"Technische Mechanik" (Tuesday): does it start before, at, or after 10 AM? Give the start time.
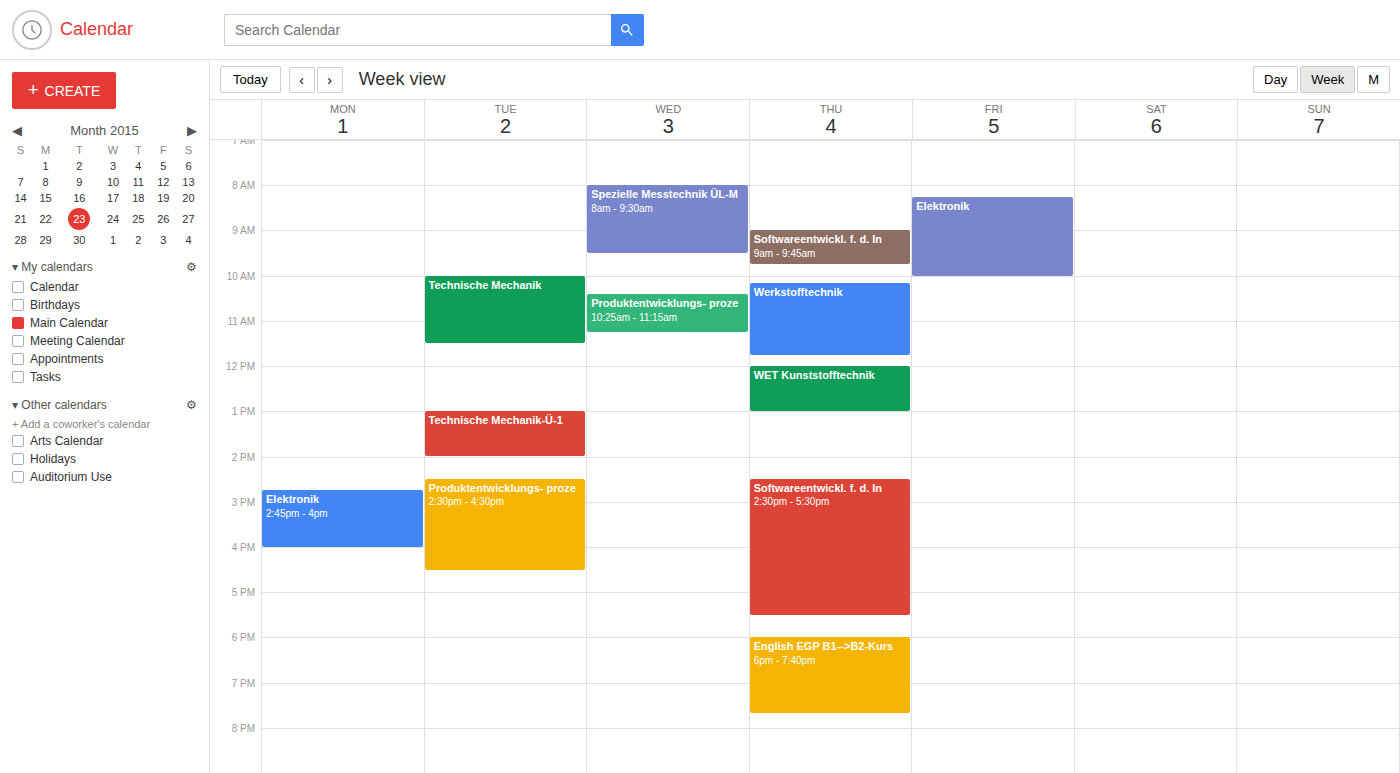
10:00 AM -- exactly at 10 AM, on the 10 AM line.